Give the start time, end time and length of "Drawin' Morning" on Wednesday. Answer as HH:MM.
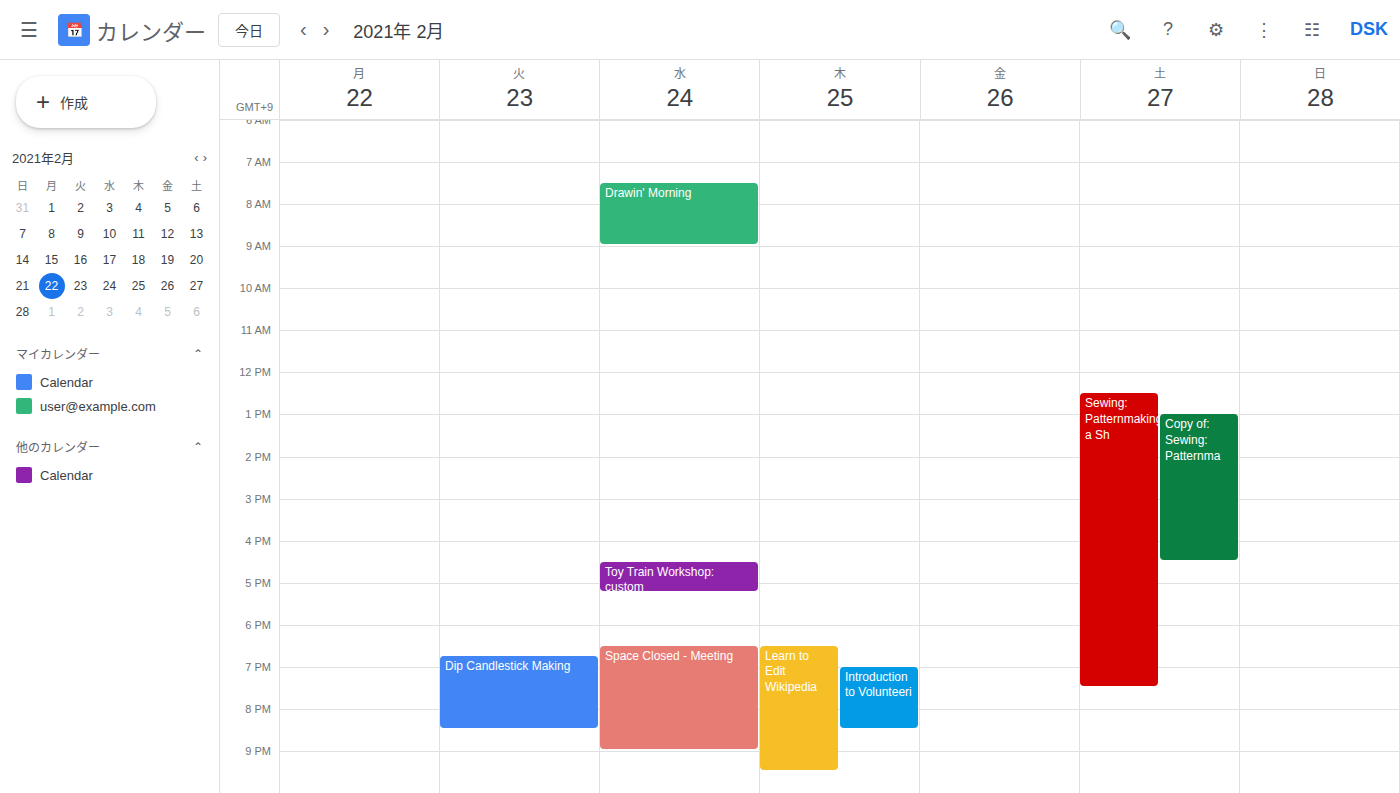
07:30 to 09:00, 1 hour 30 minutes